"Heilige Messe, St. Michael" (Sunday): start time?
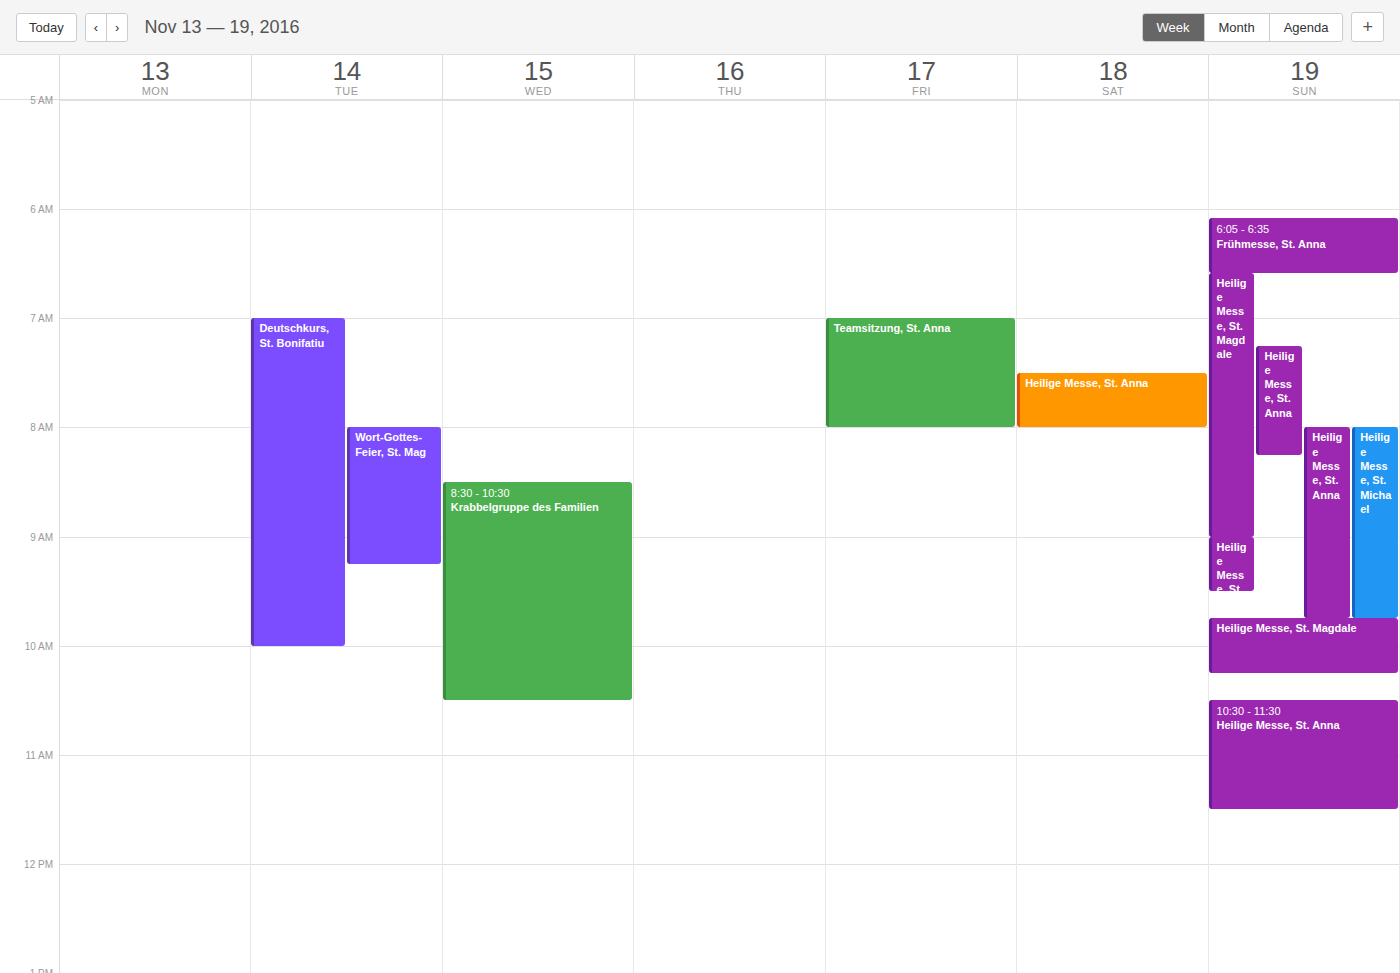
08:00